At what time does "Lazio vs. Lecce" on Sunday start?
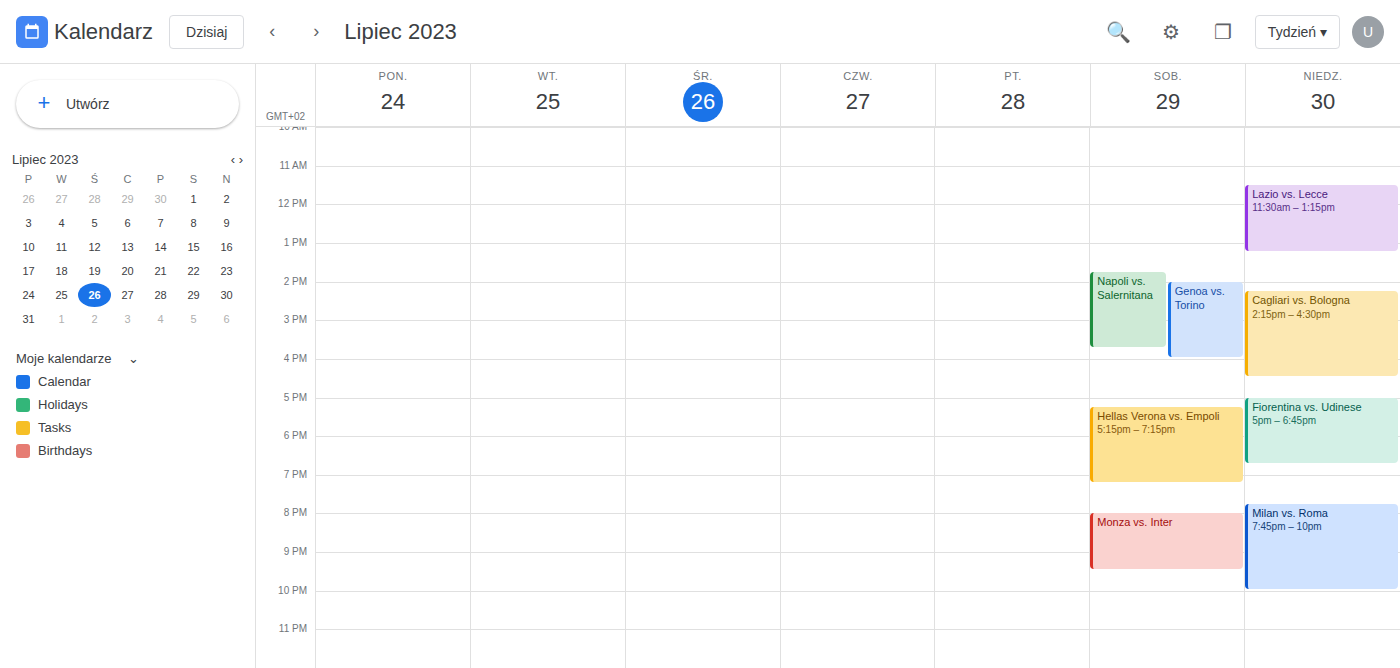
11:30 AM